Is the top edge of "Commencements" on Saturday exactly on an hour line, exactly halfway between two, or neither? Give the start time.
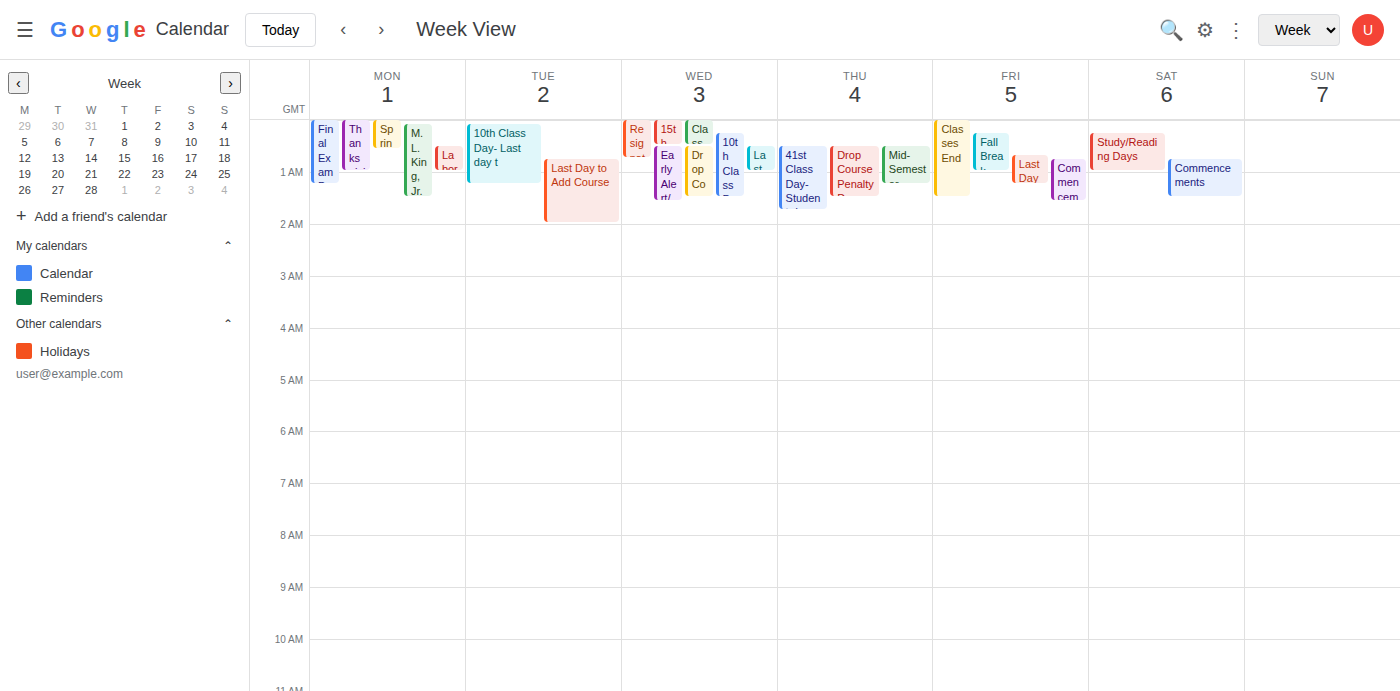
12:45 AM -- neither: three quarters of the way from the 12 AM line to the 1 AM line.